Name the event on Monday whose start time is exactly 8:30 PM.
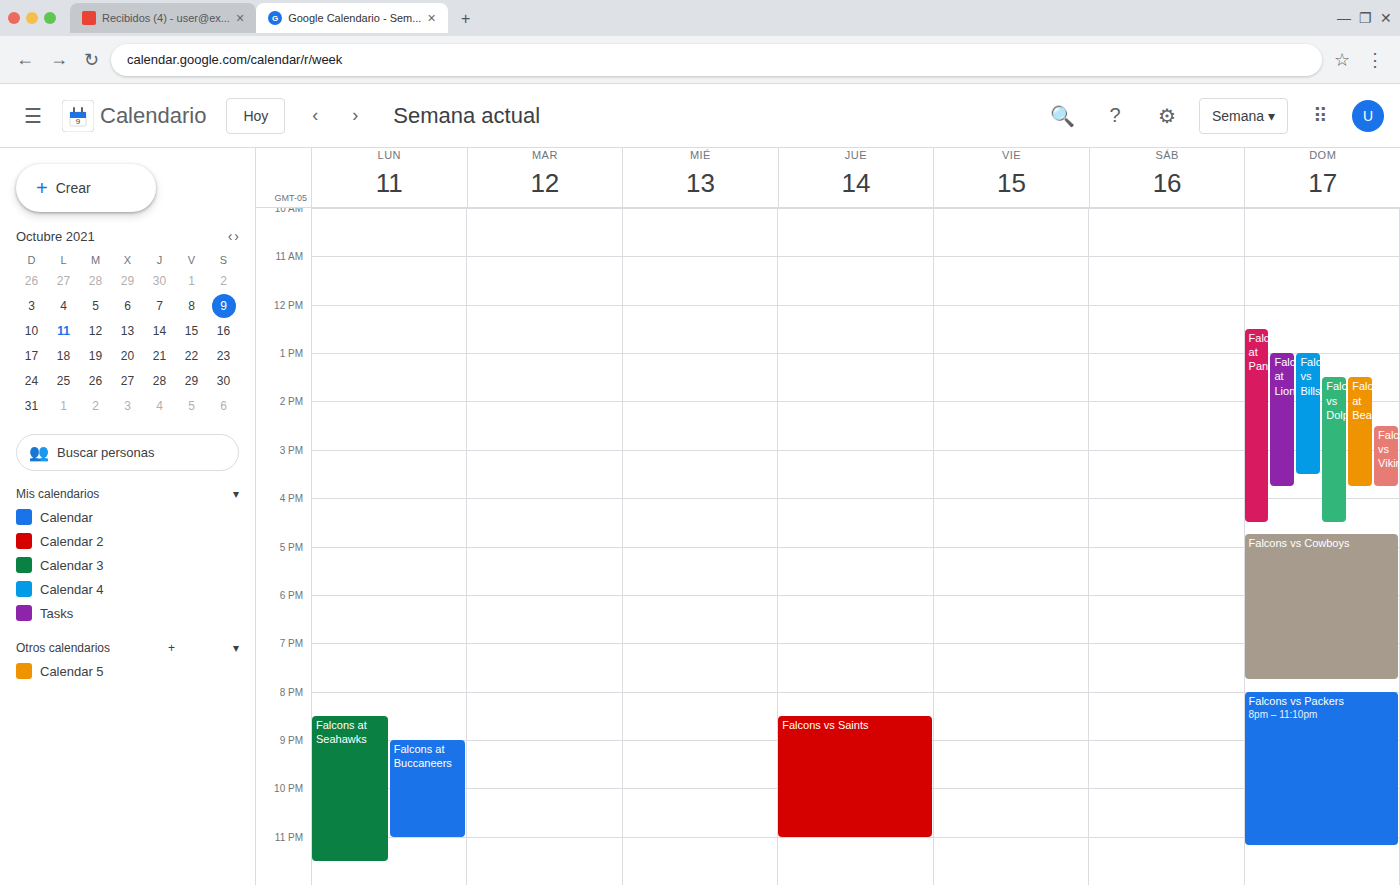
"Falcons at Seahawks"